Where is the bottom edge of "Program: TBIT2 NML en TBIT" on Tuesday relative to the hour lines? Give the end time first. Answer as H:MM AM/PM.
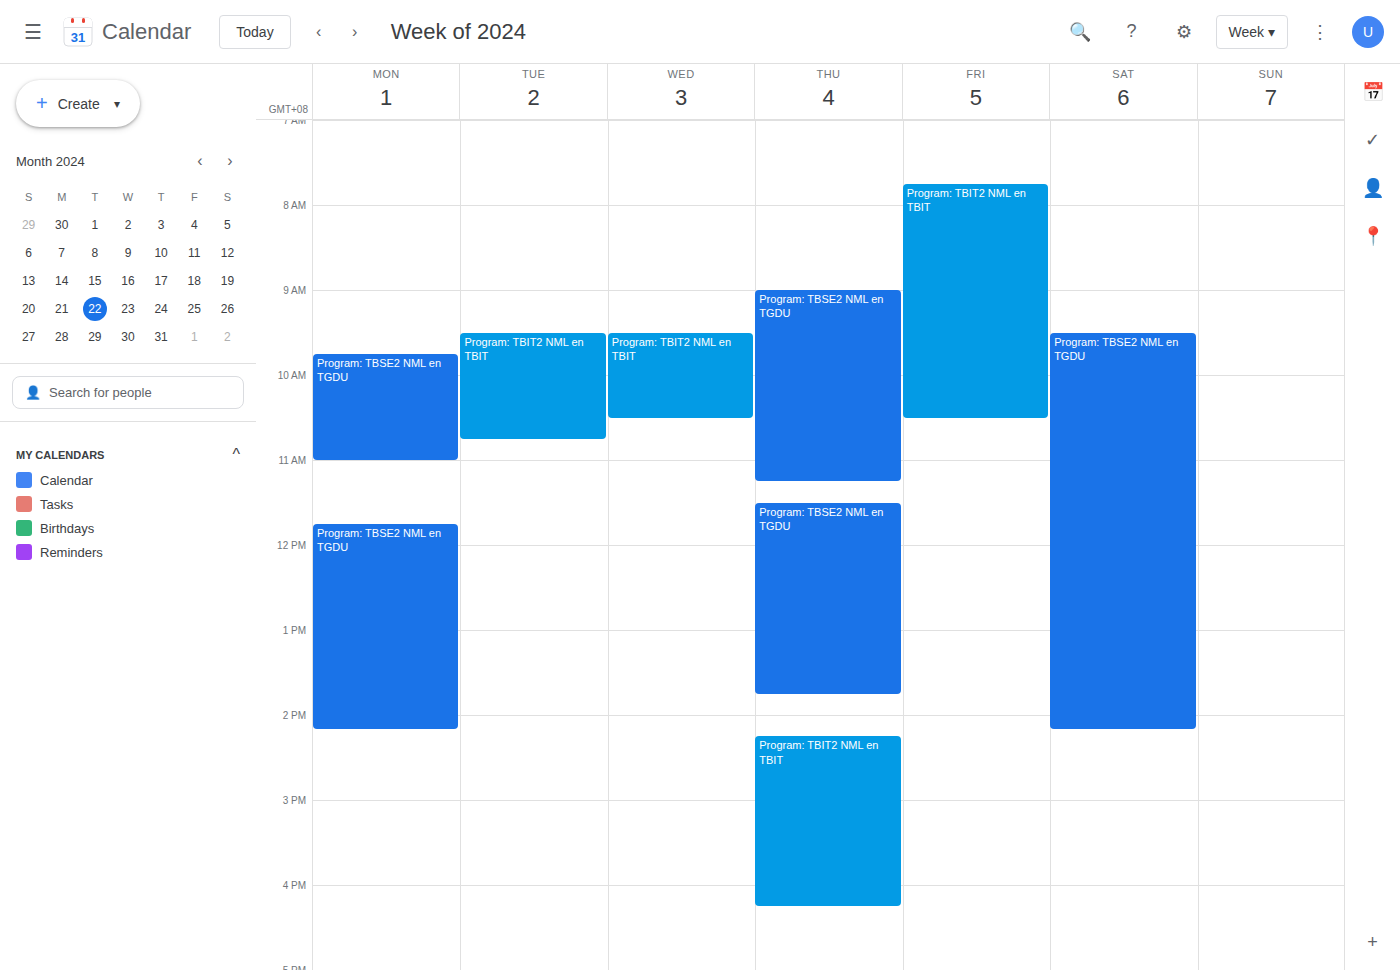
10:45 AM -- neither: three quarters of the way from the 10 AM line to the 11 AM line.